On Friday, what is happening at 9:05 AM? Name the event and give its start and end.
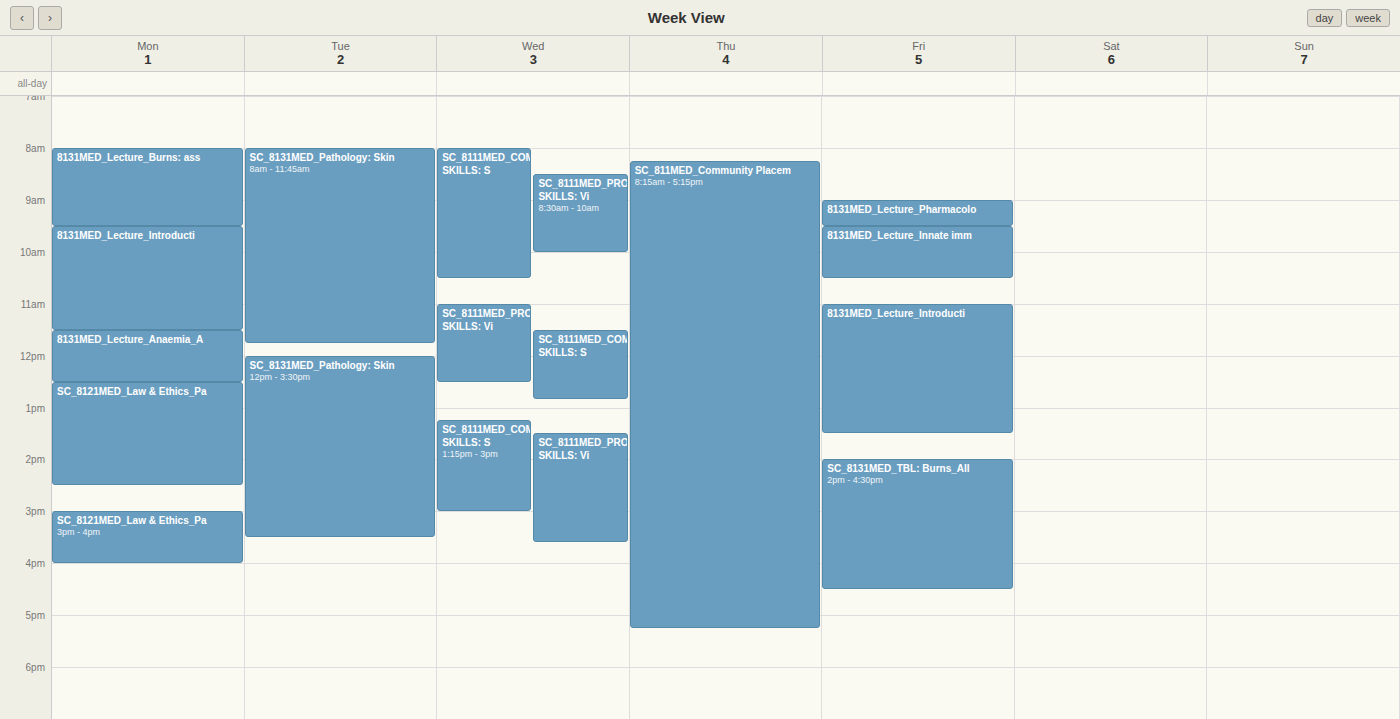
"8131MED_Lecture_Pharmacolo", 9:00 AM to 9:30 AM